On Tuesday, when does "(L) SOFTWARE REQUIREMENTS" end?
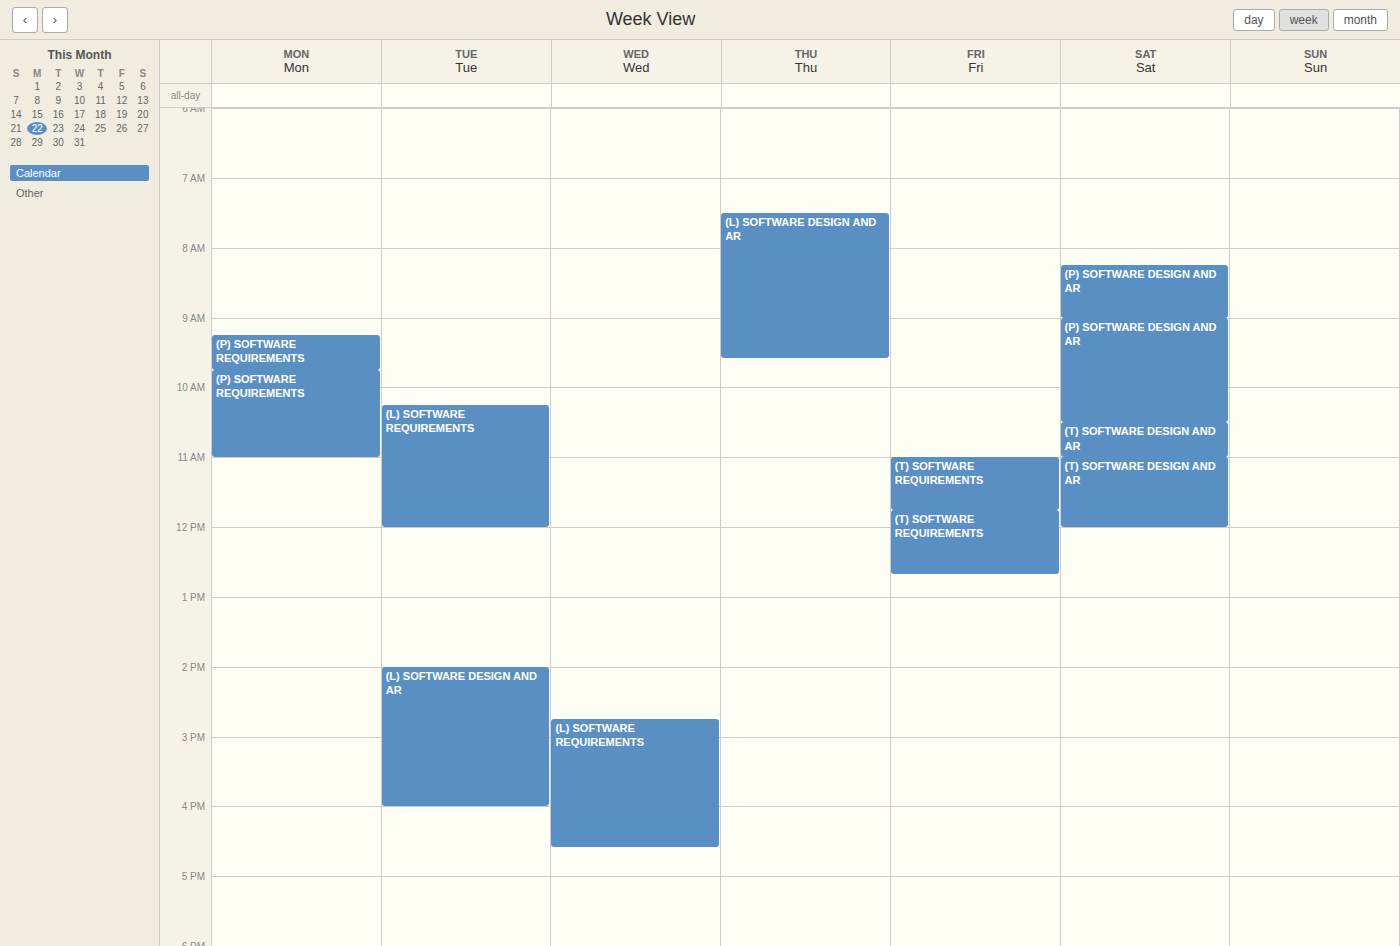
12:00 PM